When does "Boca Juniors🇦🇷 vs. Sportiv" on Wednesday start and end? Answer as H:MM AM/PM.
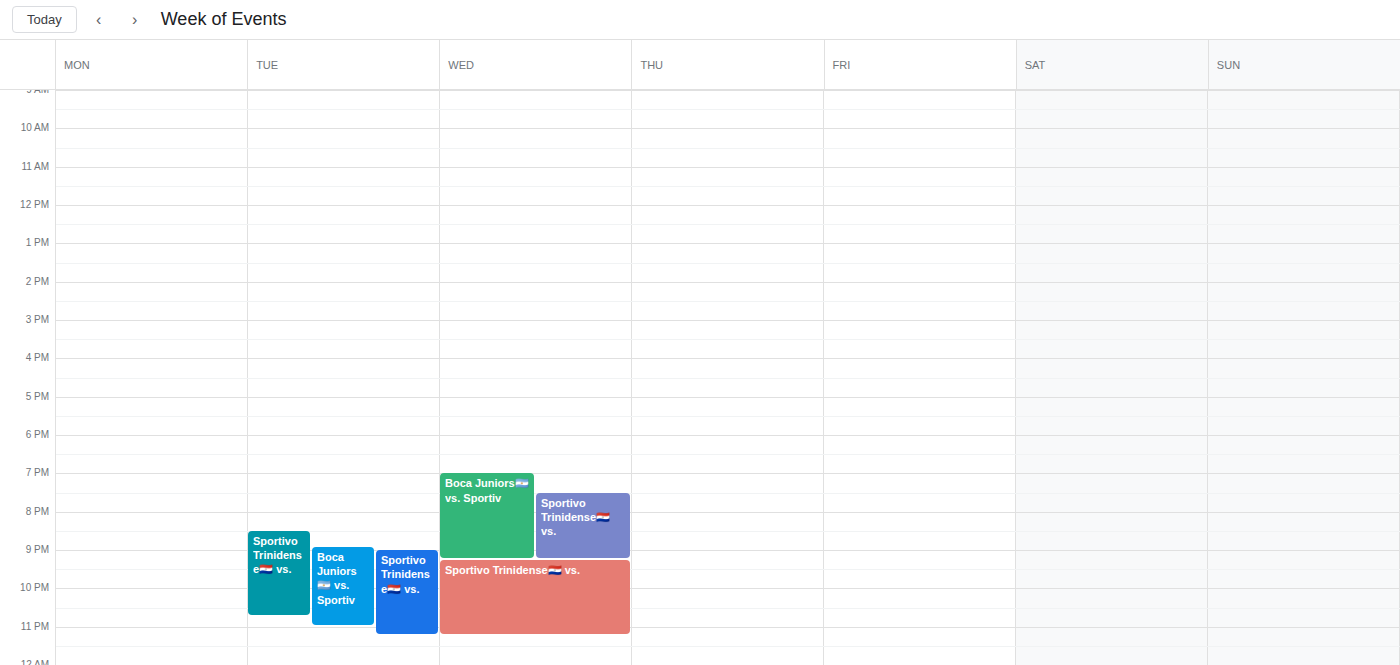
7:00 PM to 9:15 PM